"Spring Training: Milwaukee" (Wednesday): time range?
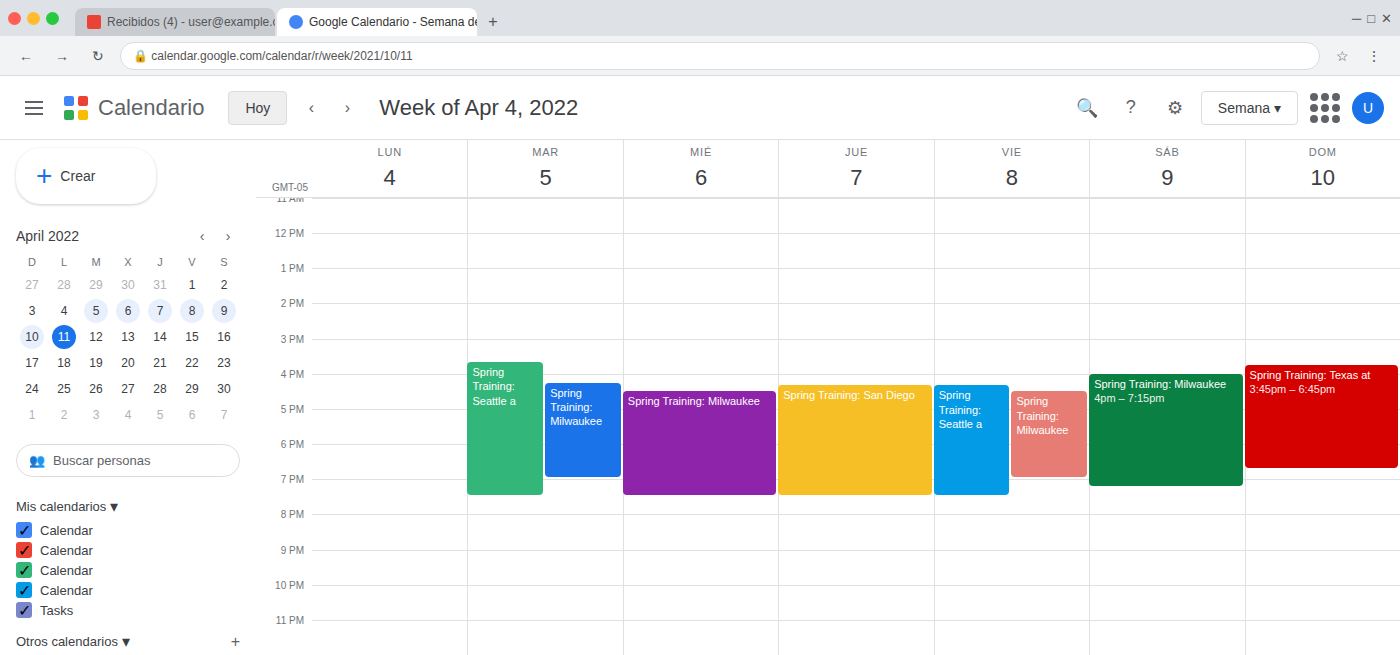
4:30 PM to 7:30 PM